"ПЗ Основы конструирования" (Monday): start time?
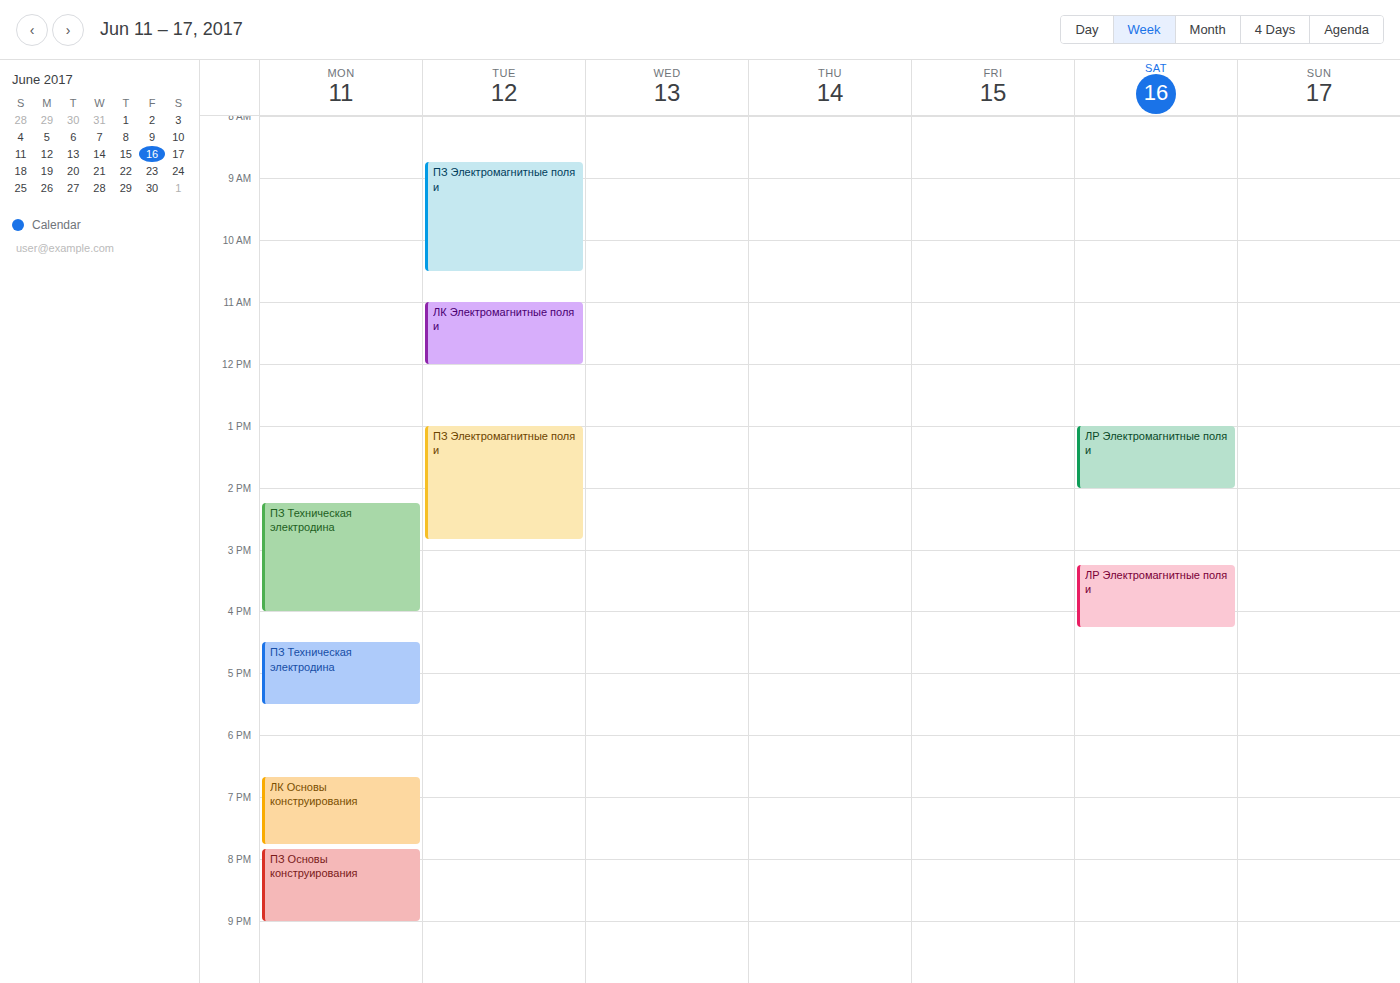
7:50 PM